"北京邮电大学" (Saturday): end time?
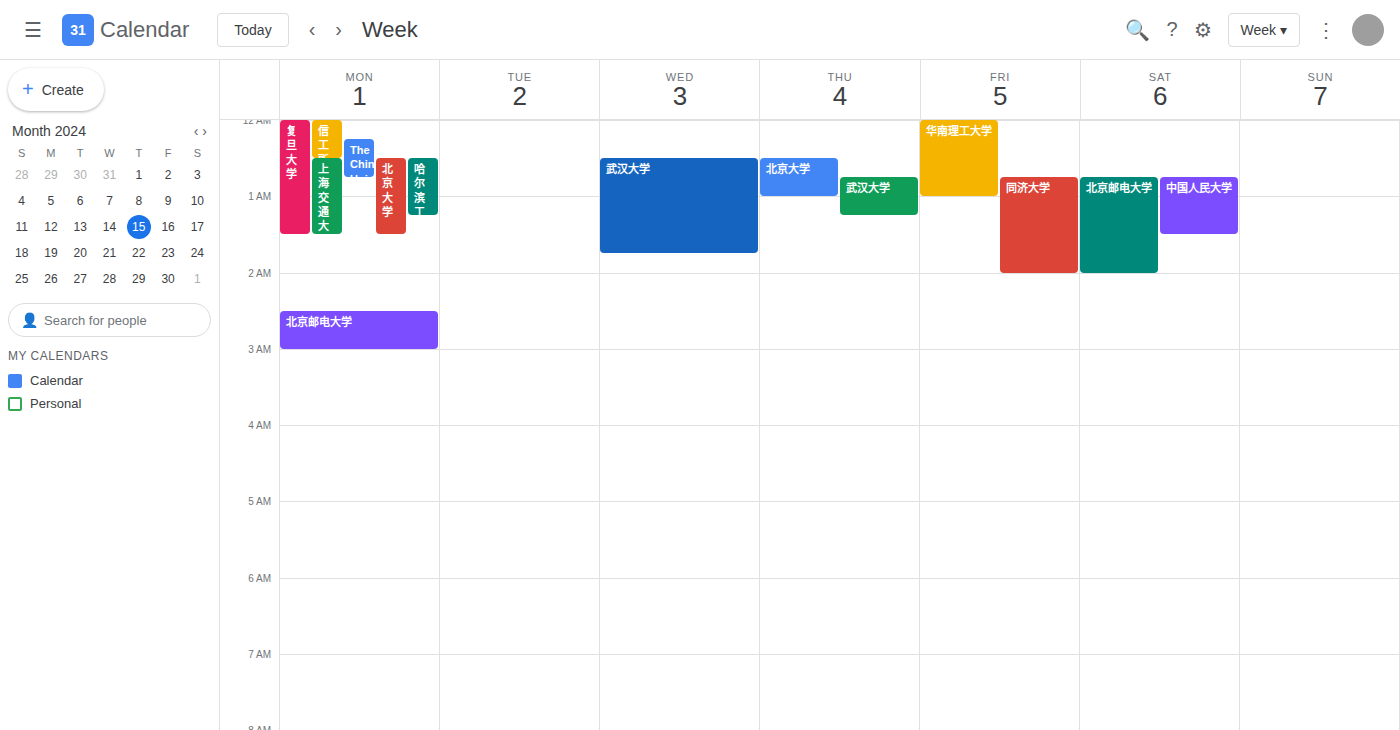
2:00 AM